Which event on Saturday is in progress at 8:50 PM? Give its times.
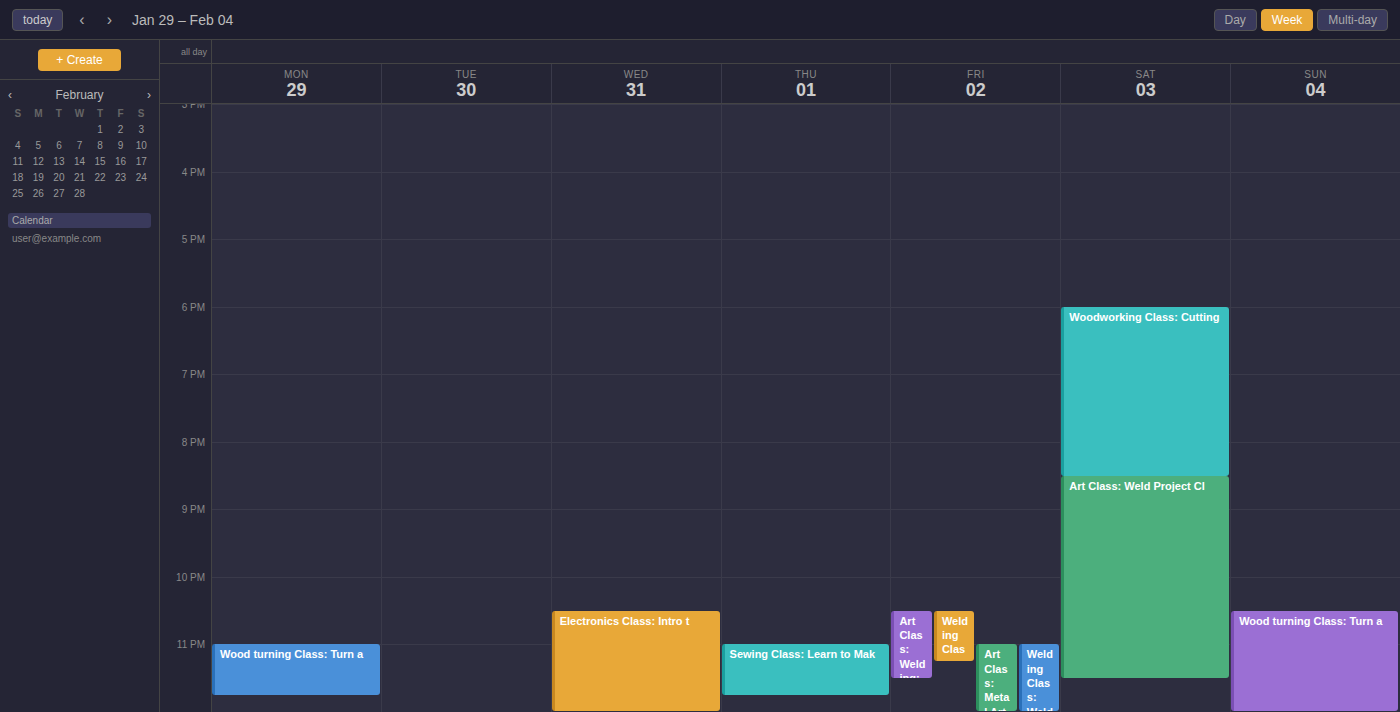
"Art Class: Weld Project Cl", 8:30 PM to 11:30 PM